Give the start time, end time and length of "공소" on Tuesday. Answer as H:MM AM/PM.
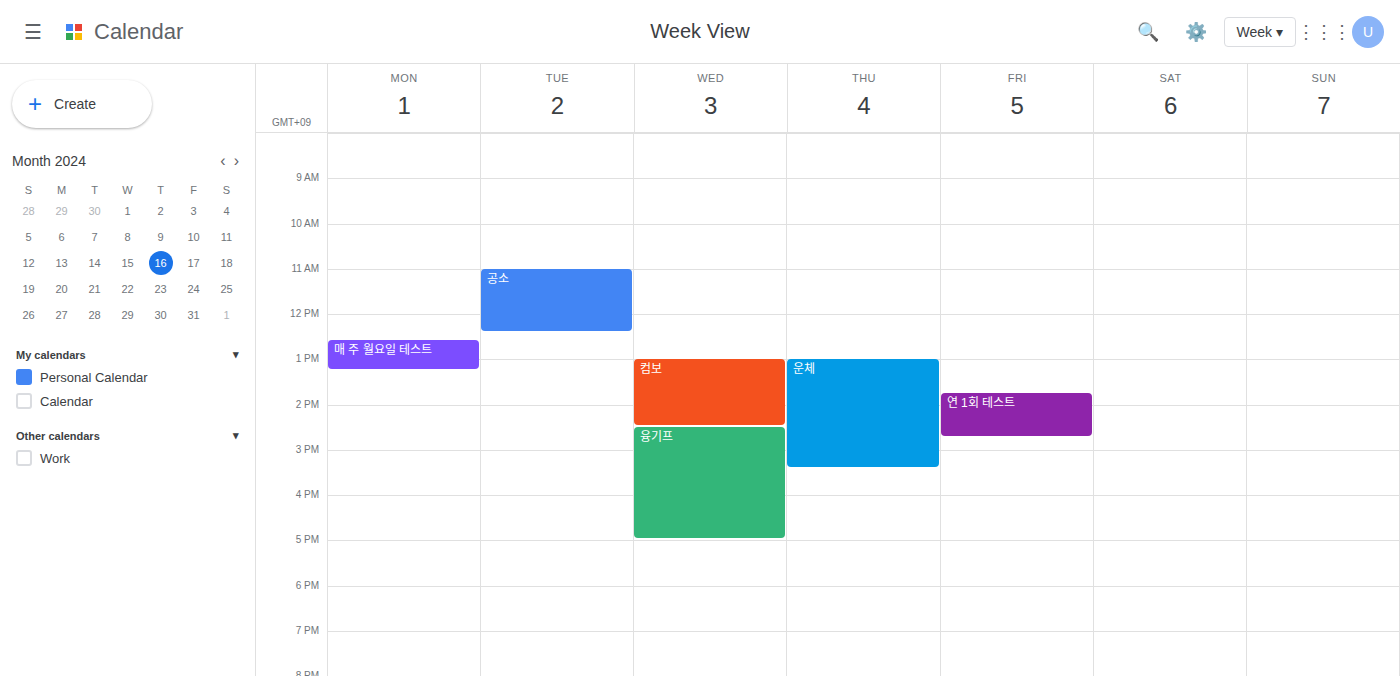
11:00 AM to 12:25 PM, 1 hour 25 minutes